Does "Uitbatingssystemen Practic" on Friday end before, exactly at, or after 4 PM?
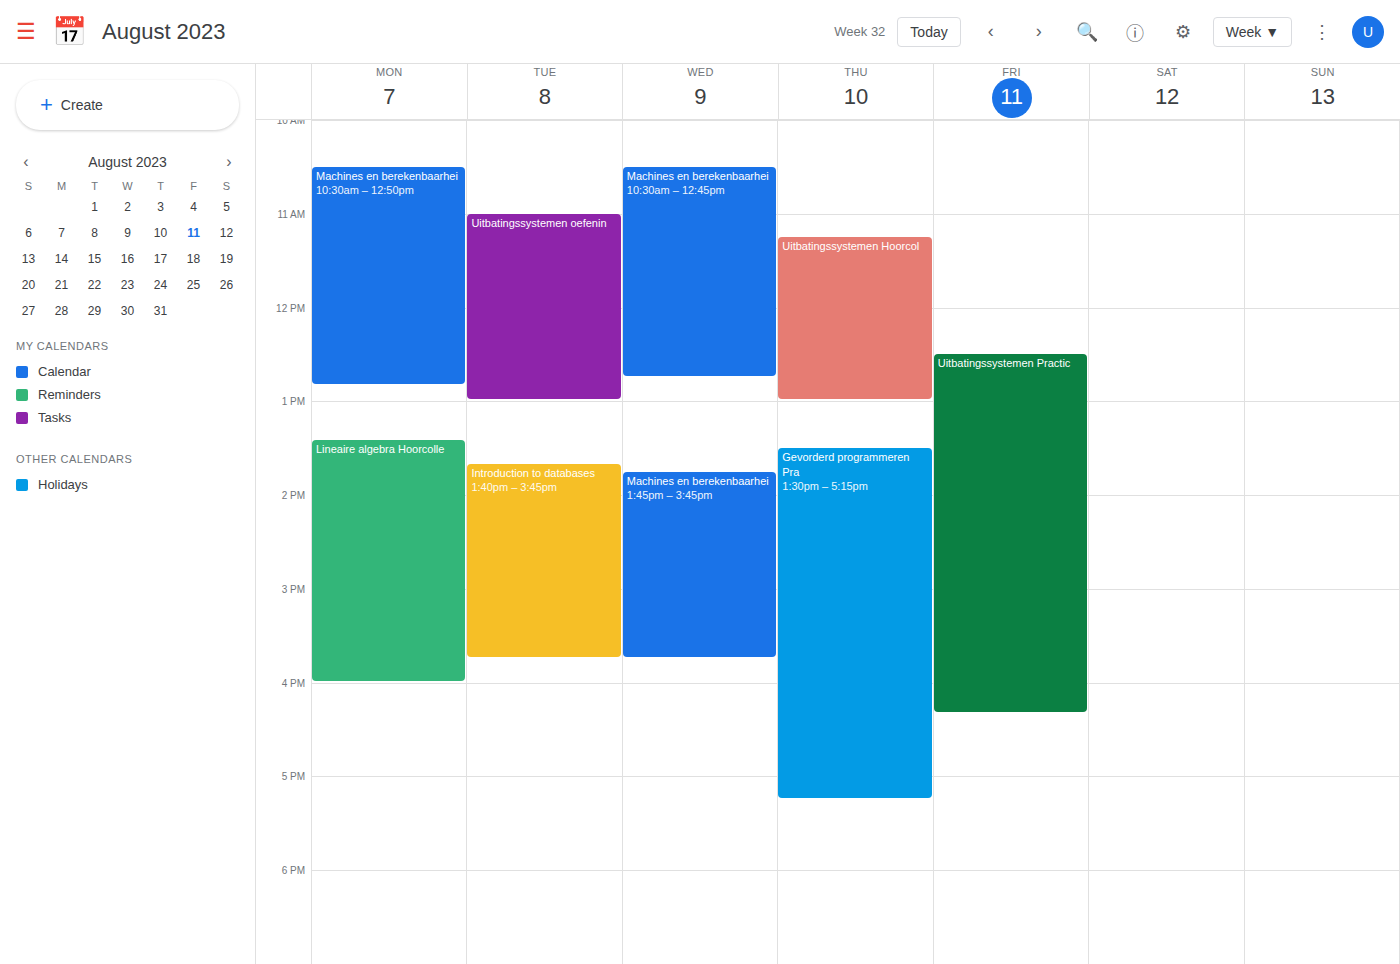
4:20 PM -- after 4 PM, 20 minutes below the 4 PM line.